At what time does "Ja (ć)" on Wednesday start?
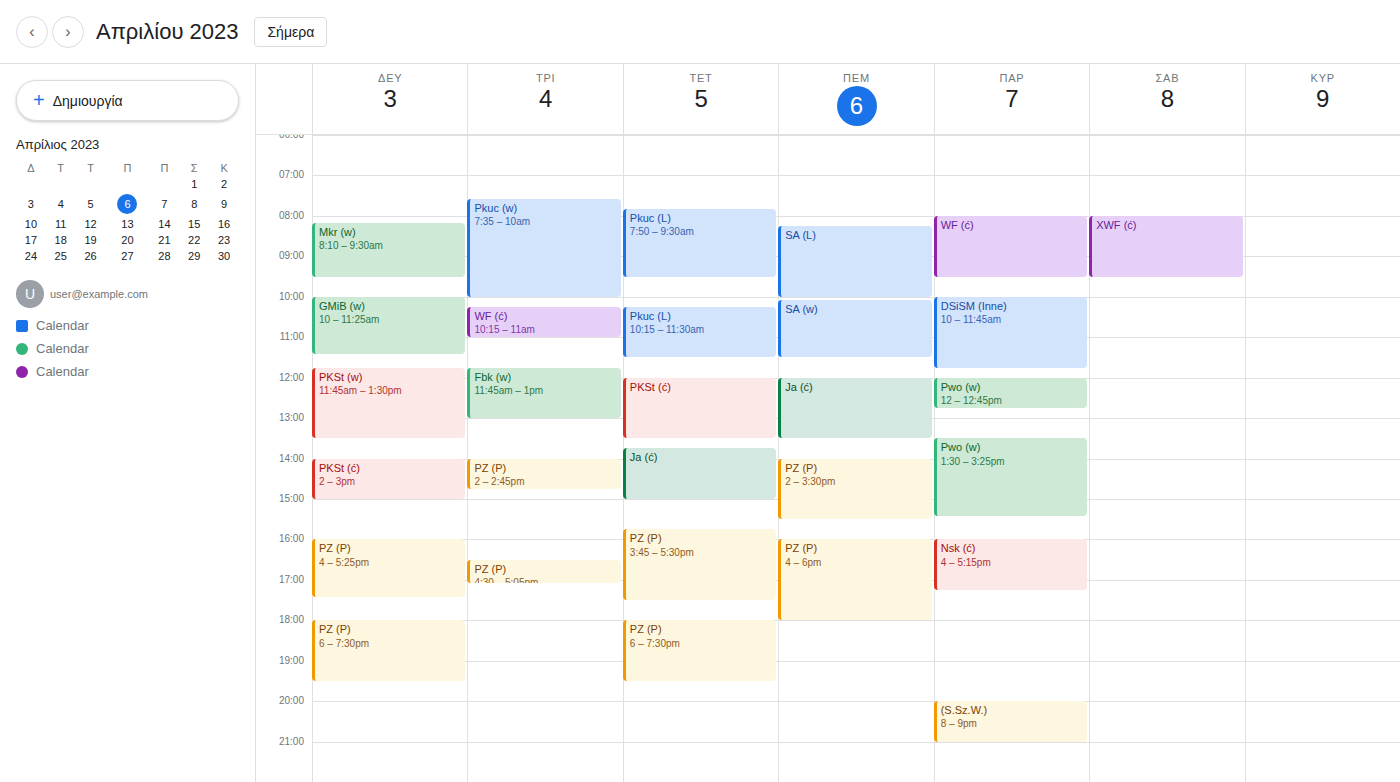
13:45